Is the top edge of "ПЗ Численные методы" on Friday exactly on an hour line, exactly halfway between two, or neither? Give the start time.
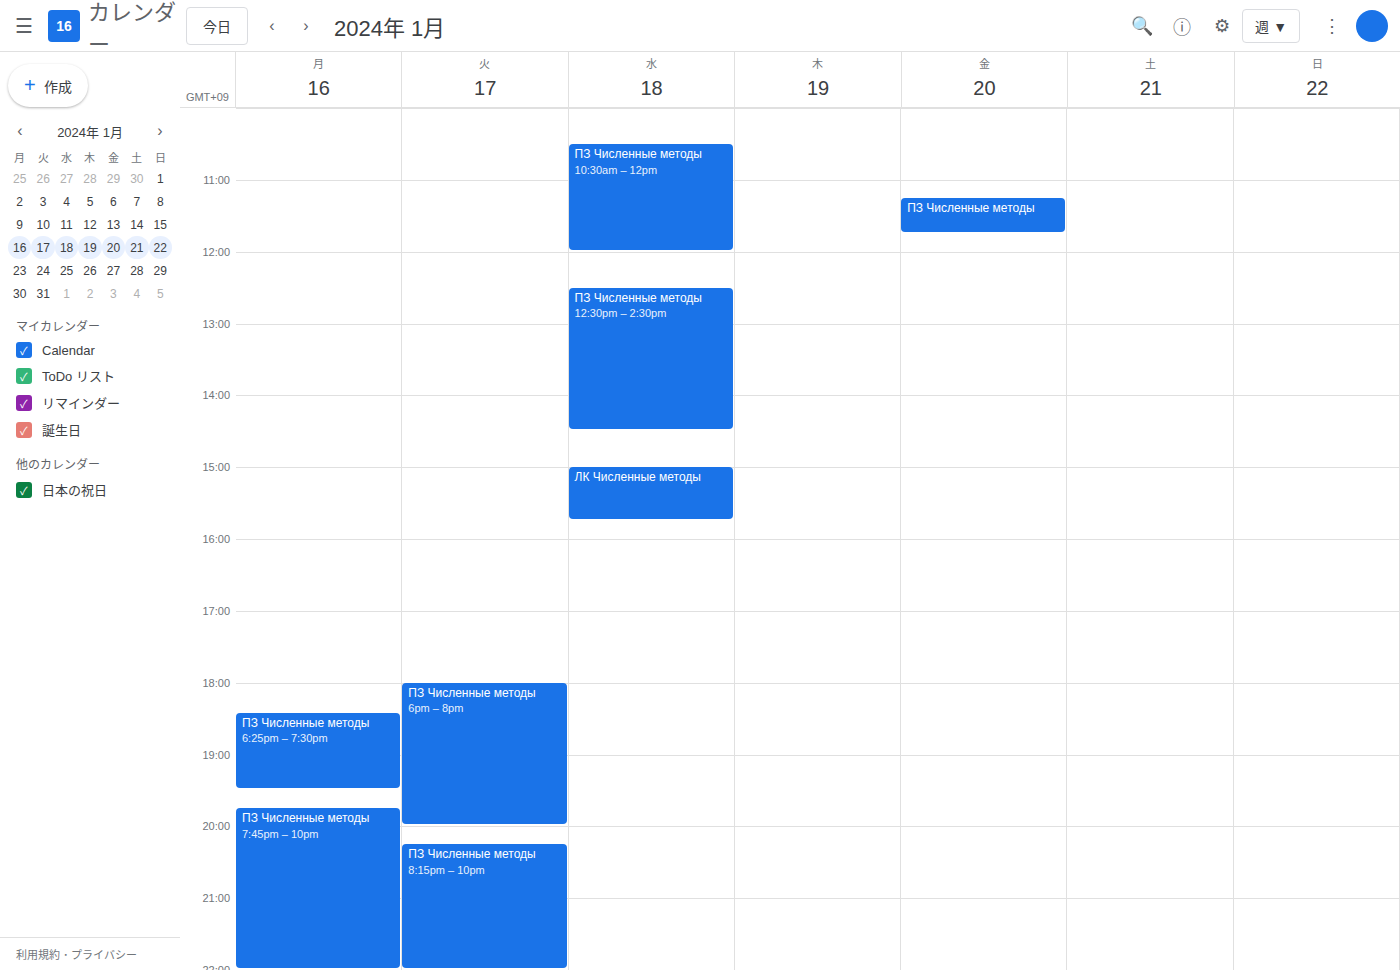
11:15 AM -- neither: a quarter of the way from the 11 AM line to the 12 PM line.